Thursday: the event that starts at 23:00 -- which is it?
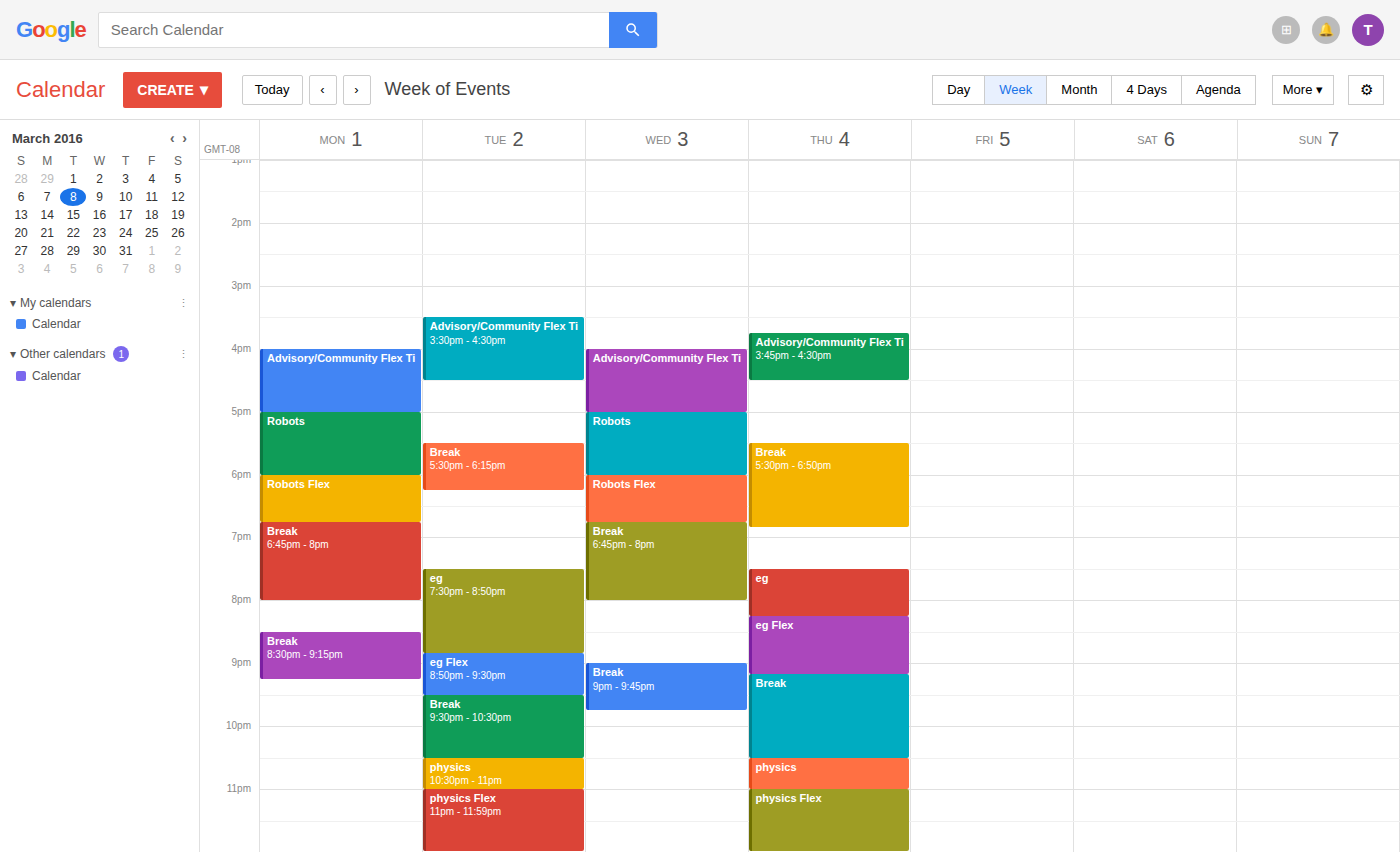
"physics Flex"